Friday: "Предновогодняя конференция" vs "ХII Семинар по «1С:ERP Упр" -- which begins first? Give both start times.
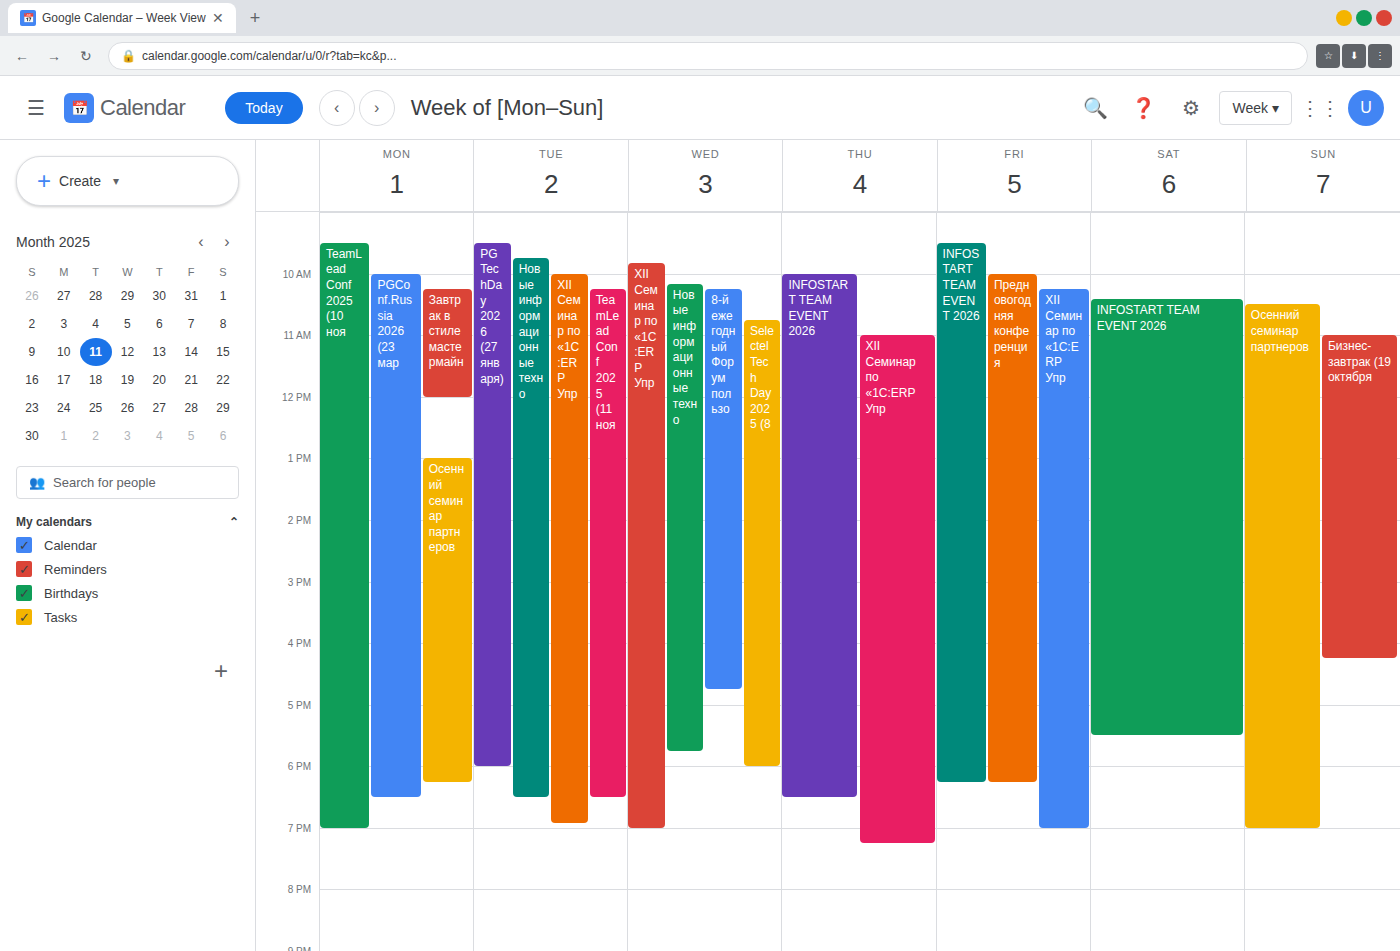
"Предновогодняя конференция" 10:00 AM; "ХII Семинар по «1С:ERP Упр" 10:15 AM.